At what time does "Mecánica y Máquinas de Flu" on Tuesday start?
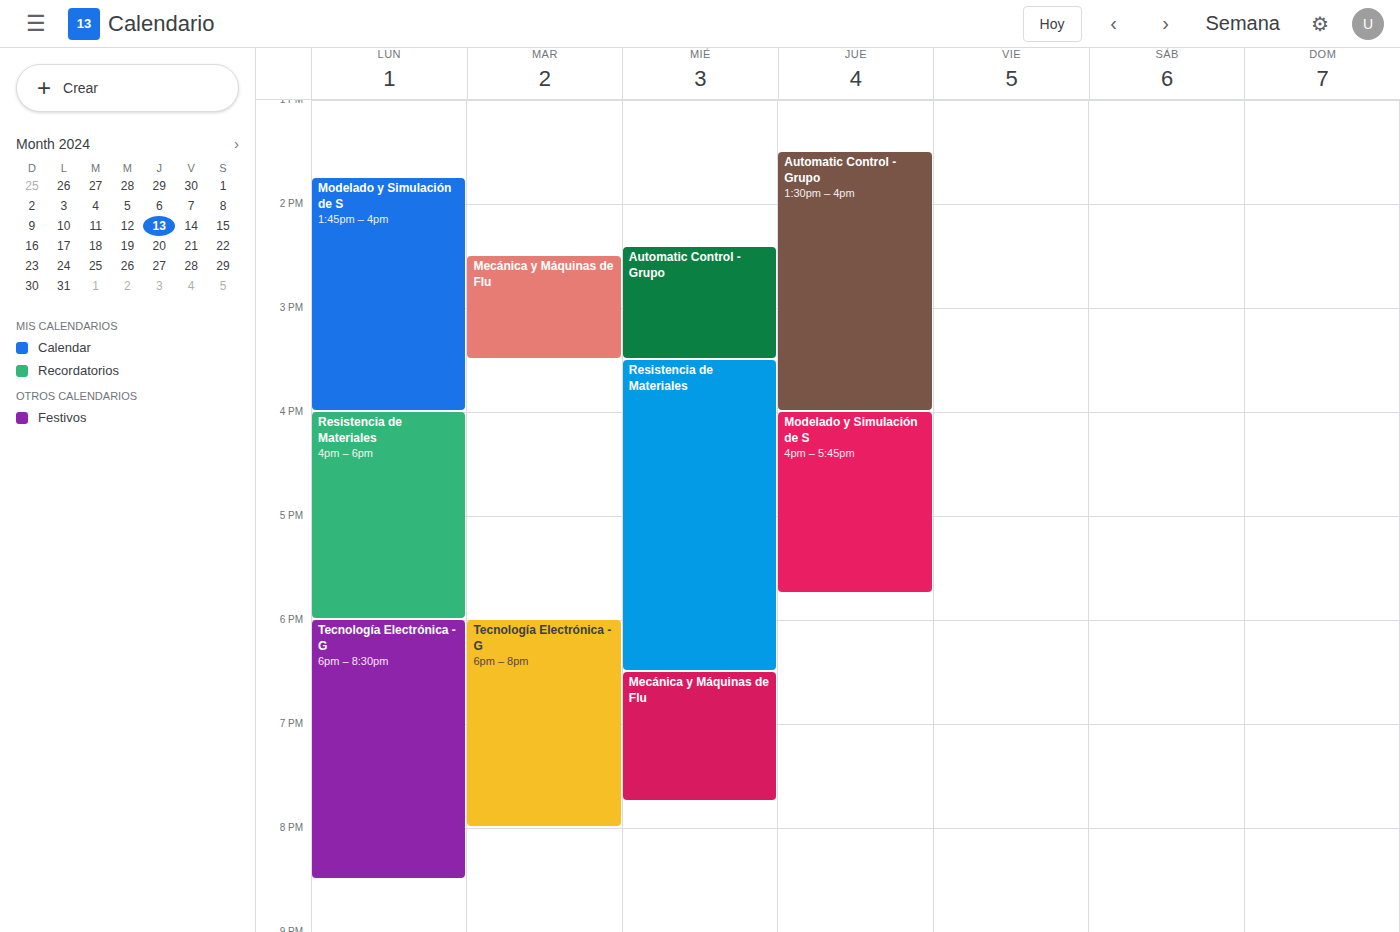
14:30